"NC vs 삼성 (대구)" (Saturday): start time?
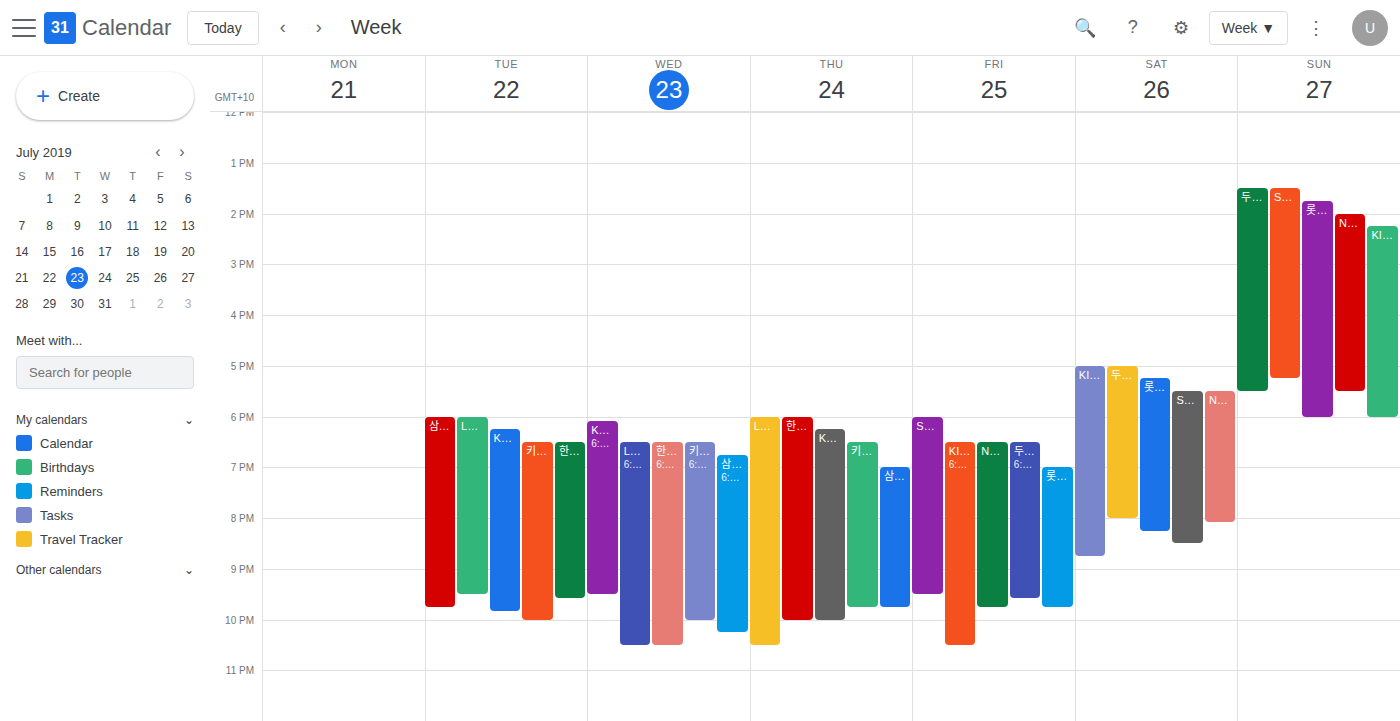
5:30 PM